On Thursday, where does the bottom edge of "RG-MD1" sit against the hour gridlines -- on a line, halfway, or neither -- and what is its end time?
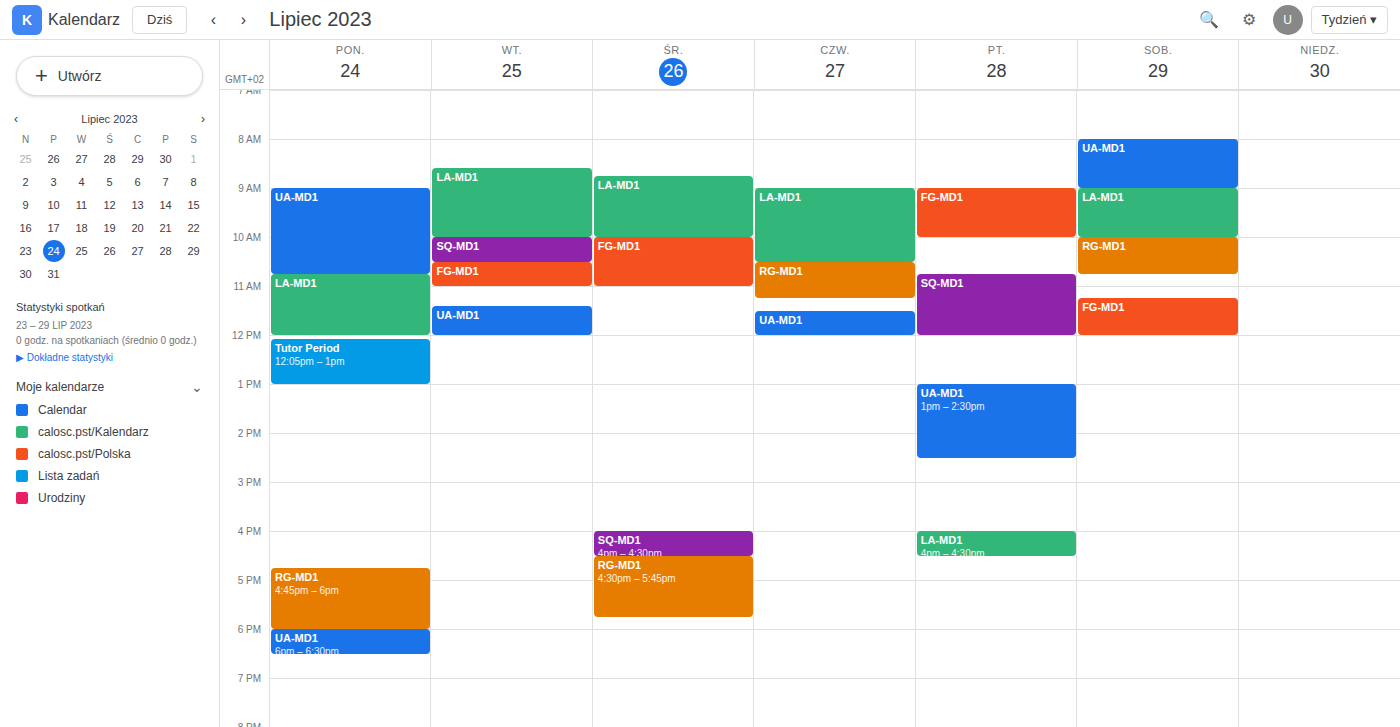
11:15 AM -- neither: a quarter of the way from the 11 AM line to the 12 PM line.